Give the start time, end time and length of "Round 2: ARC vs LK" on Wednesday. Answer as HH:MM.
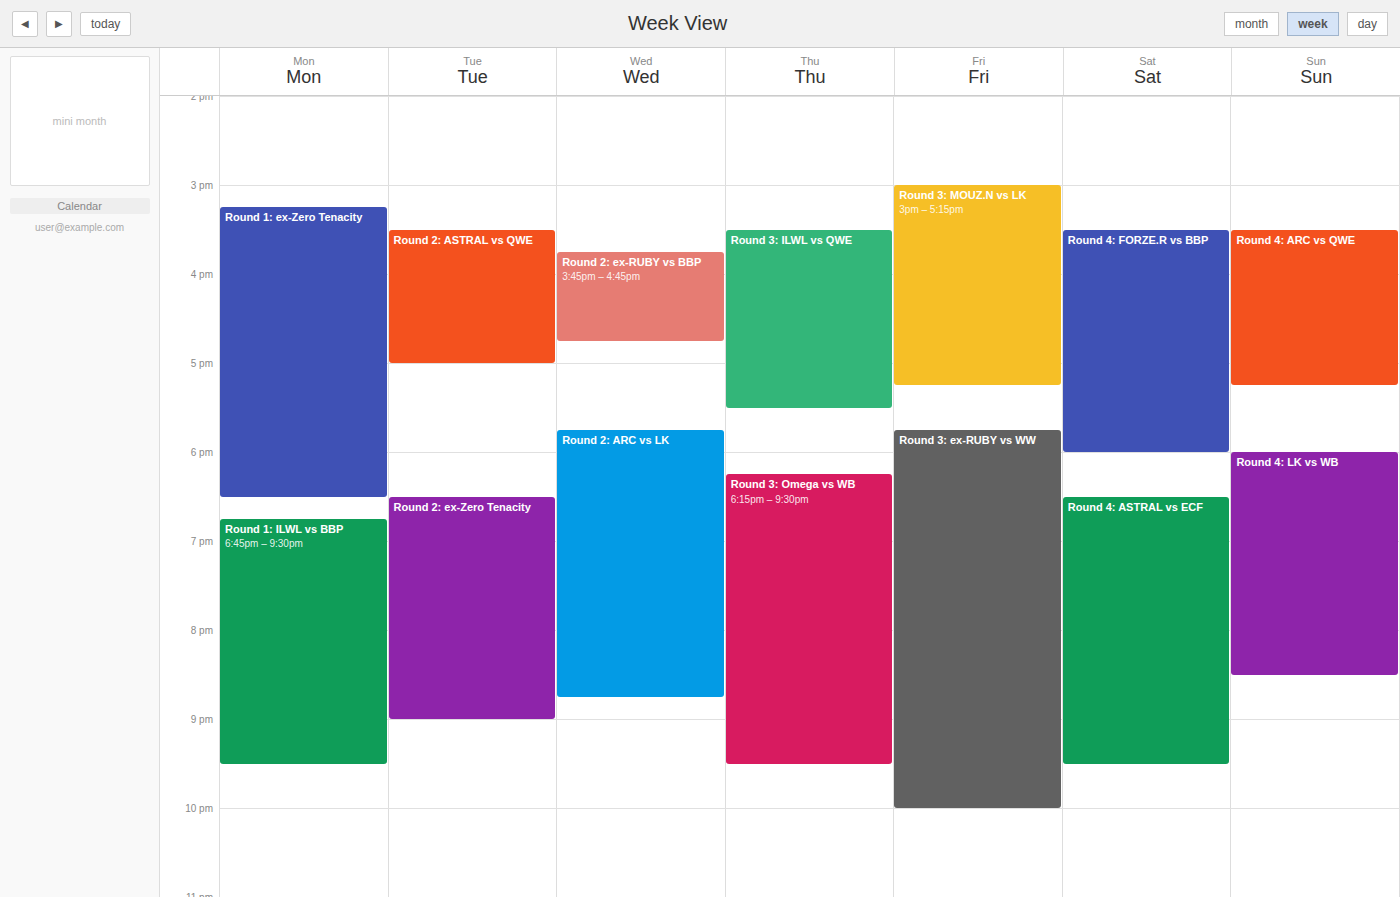
17:45 to 20:45, 3 hours